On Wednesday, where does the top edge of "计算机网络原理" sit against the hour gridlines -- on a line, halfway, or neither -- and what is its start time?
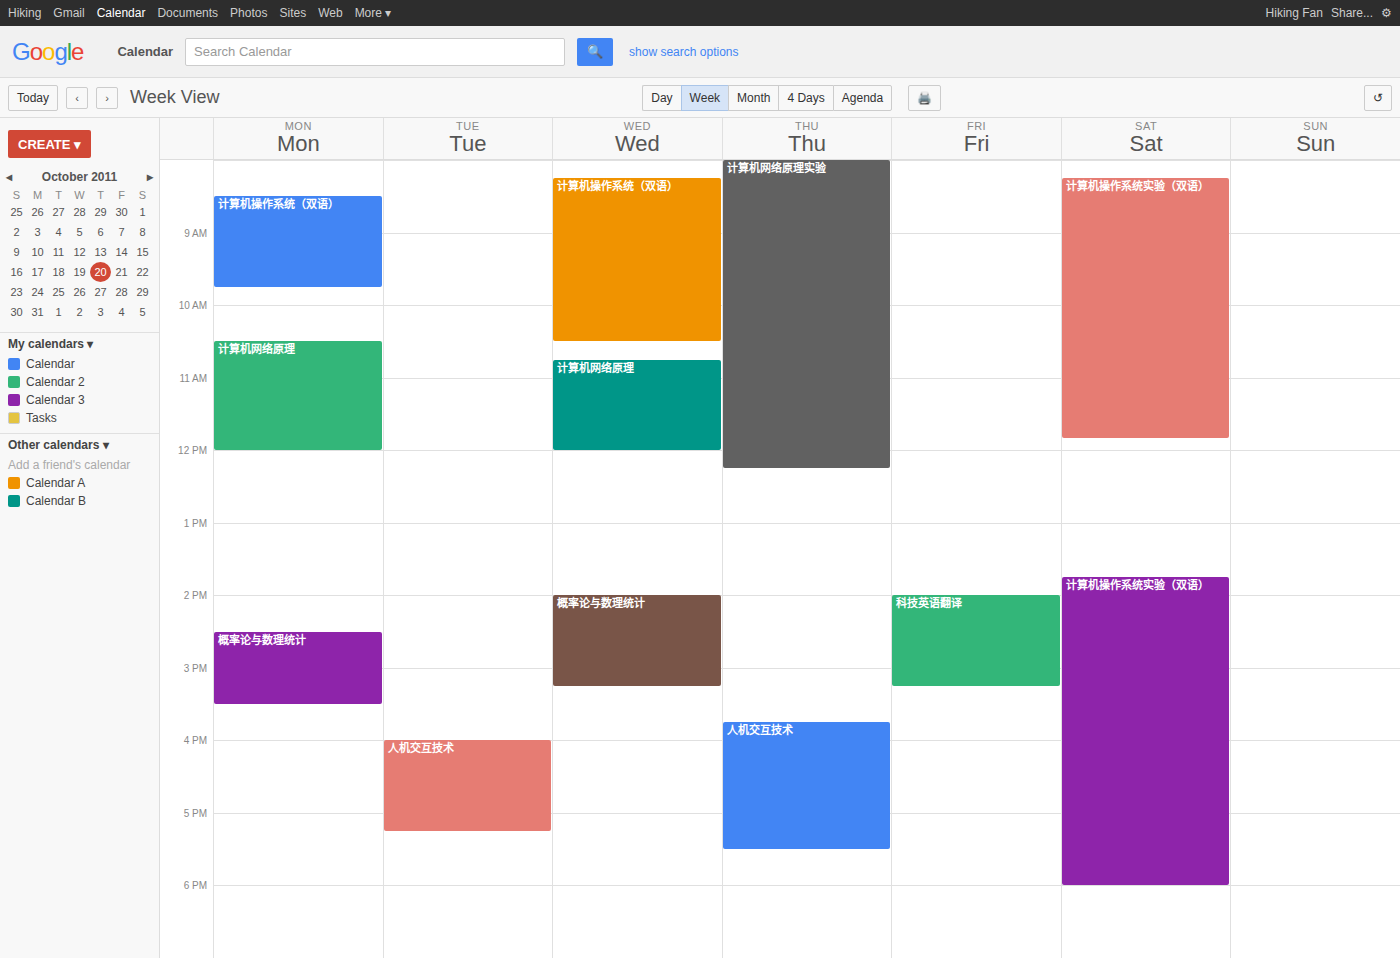
10:45 AM -- neither: three quarters of the way from the 10 AM line to the 11 AM line.